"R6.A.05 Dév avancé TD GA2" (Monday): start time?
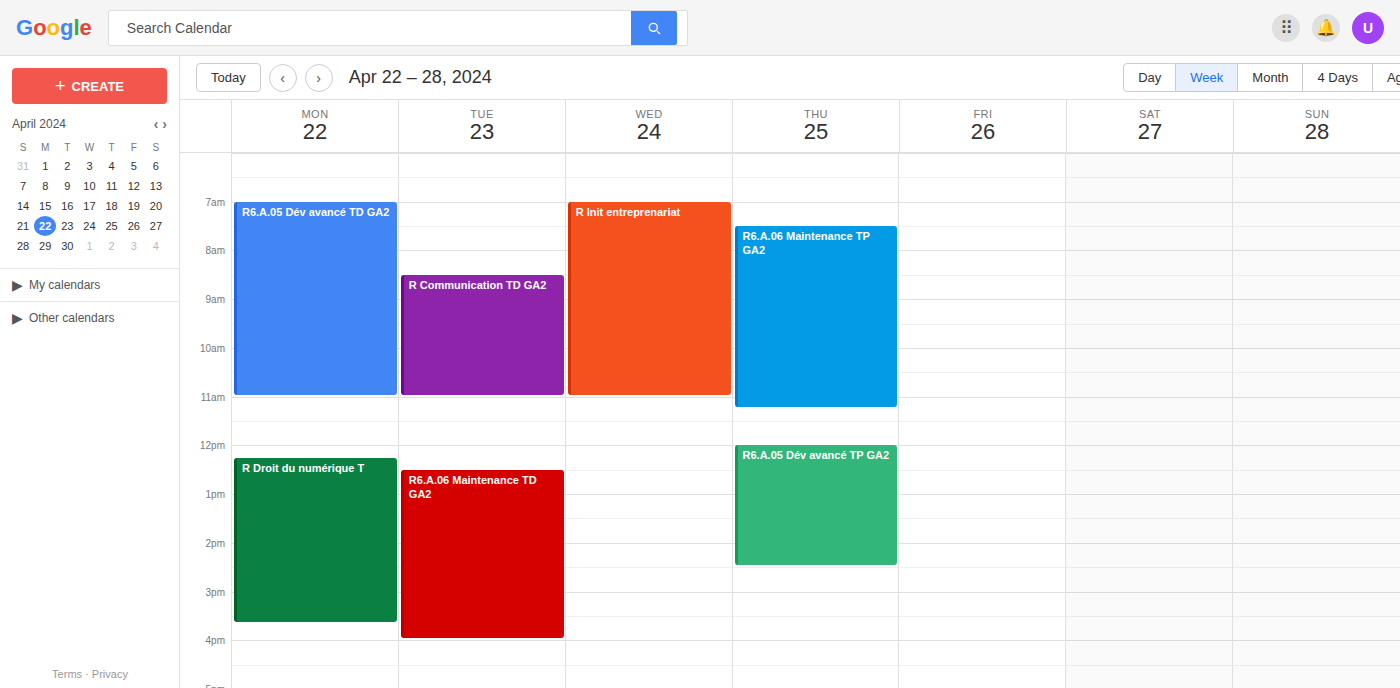
7:00 AM